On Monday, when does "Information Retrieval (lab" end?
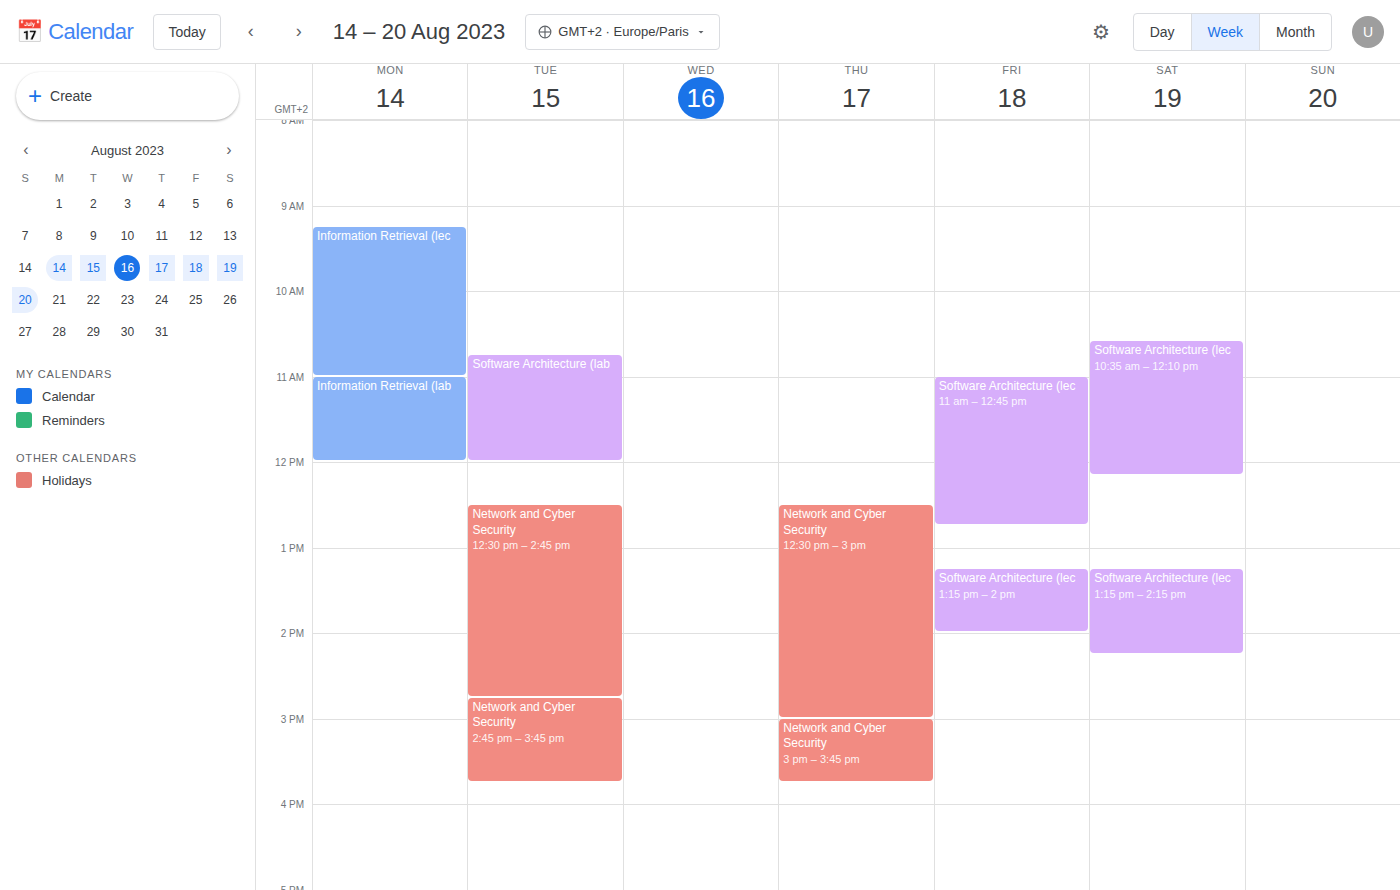
12:00 PM